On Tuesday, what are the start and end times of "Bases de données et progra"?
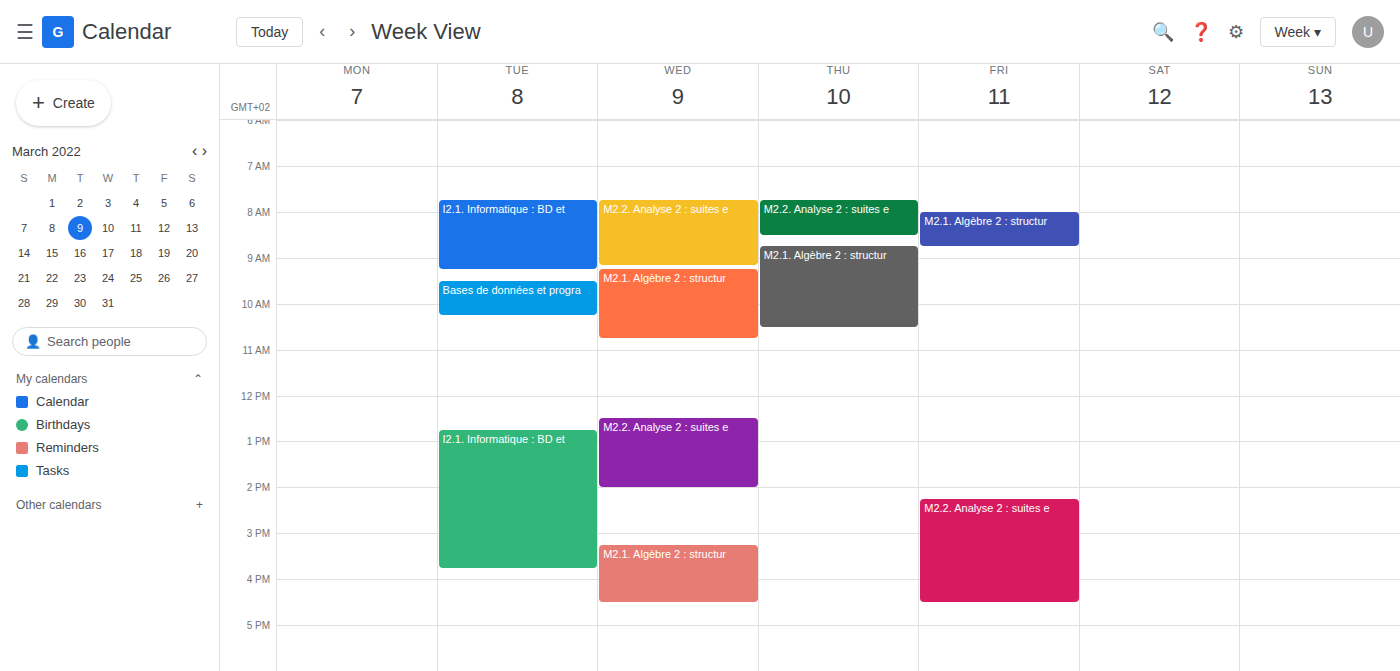
9:30 AM to 10:15 AM